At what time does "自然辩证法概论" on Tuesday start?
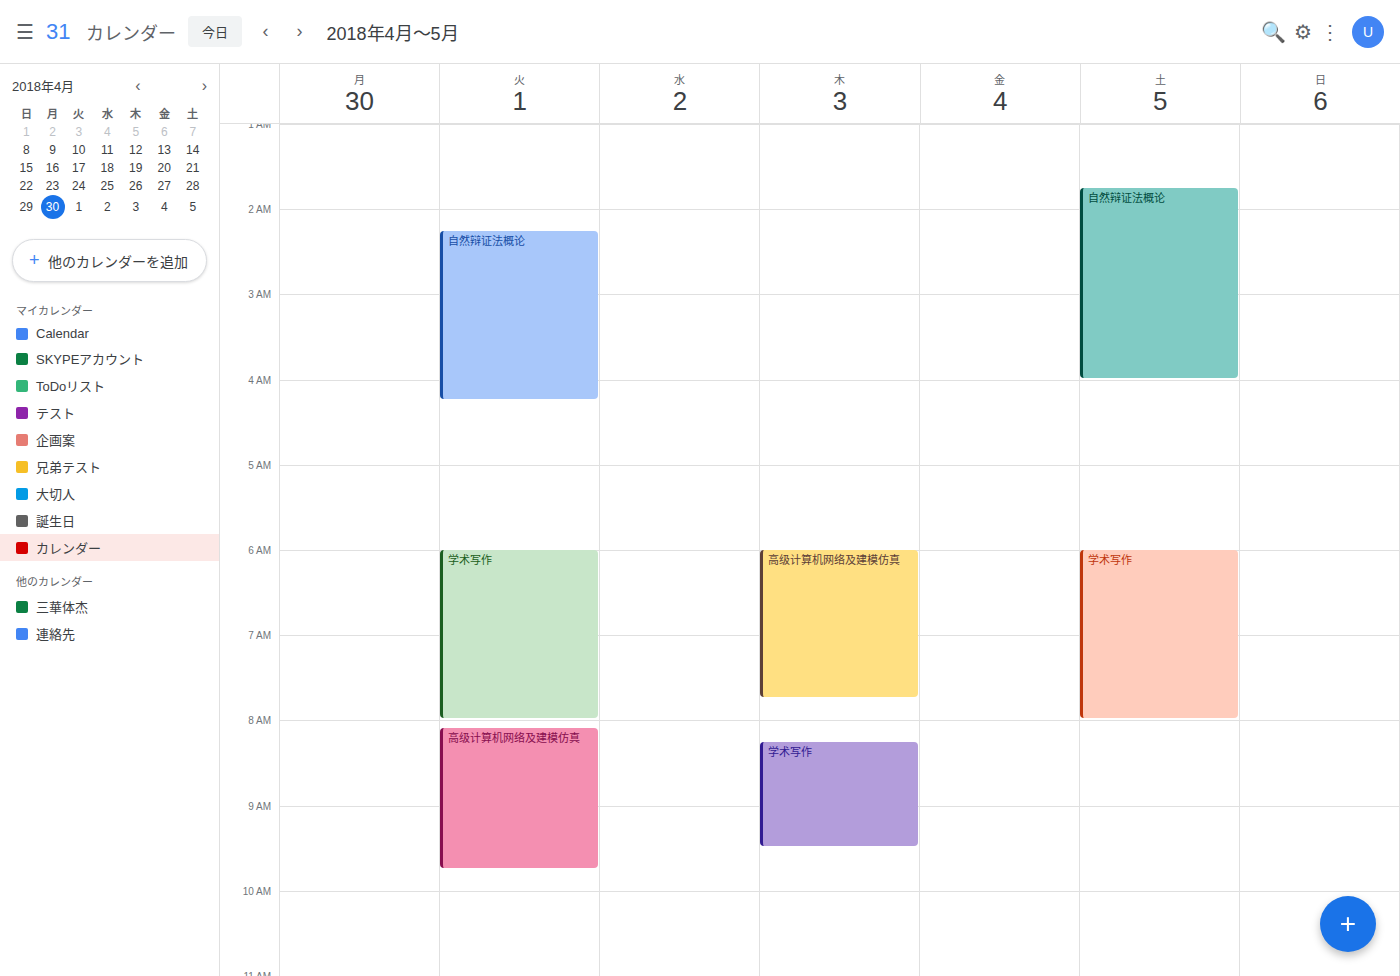
2:15 AM